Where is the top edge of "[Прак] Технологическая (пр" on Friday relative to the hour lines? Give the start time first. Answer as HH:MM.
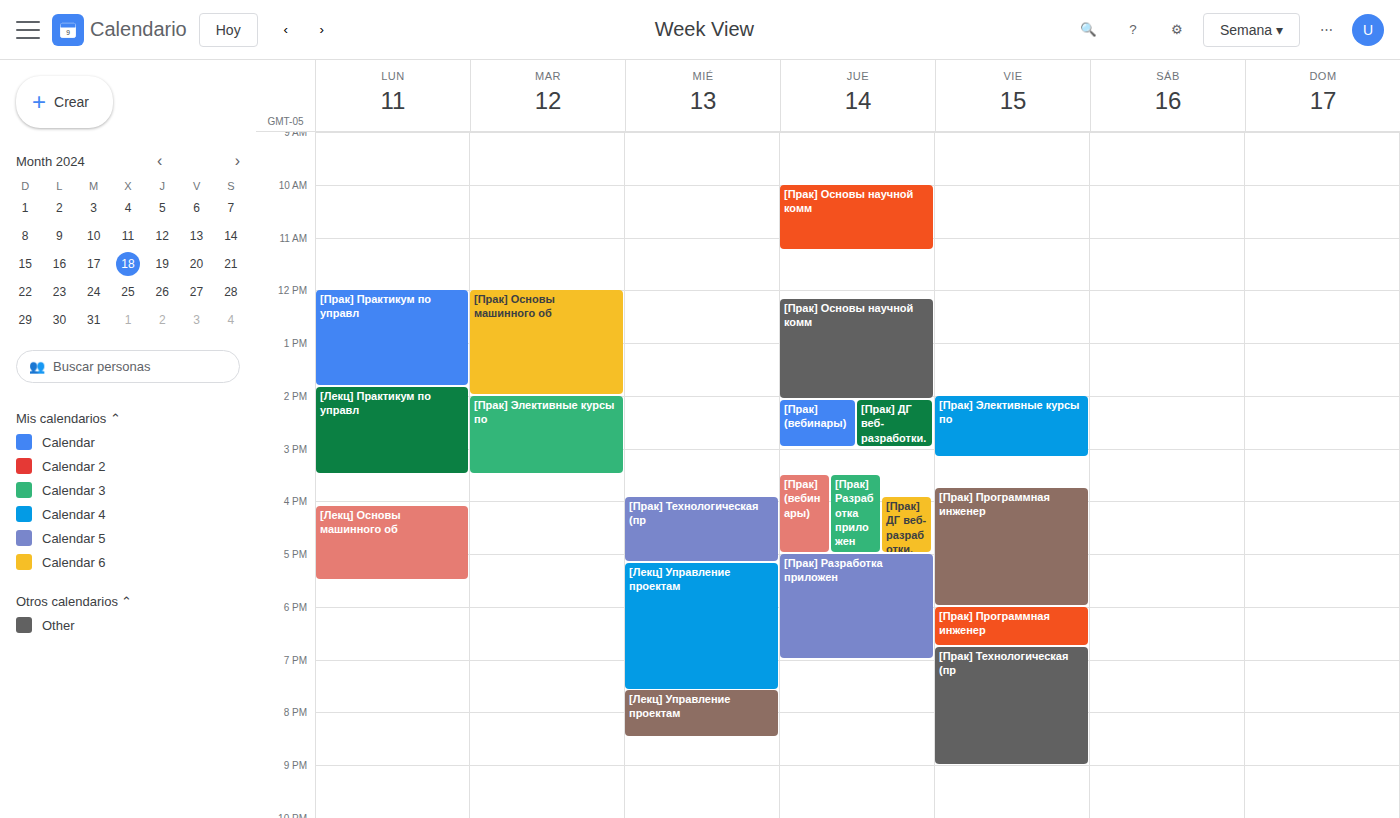
18:45 -- neither: three quarters of the way from the 18:00 line to the 19:00 line.